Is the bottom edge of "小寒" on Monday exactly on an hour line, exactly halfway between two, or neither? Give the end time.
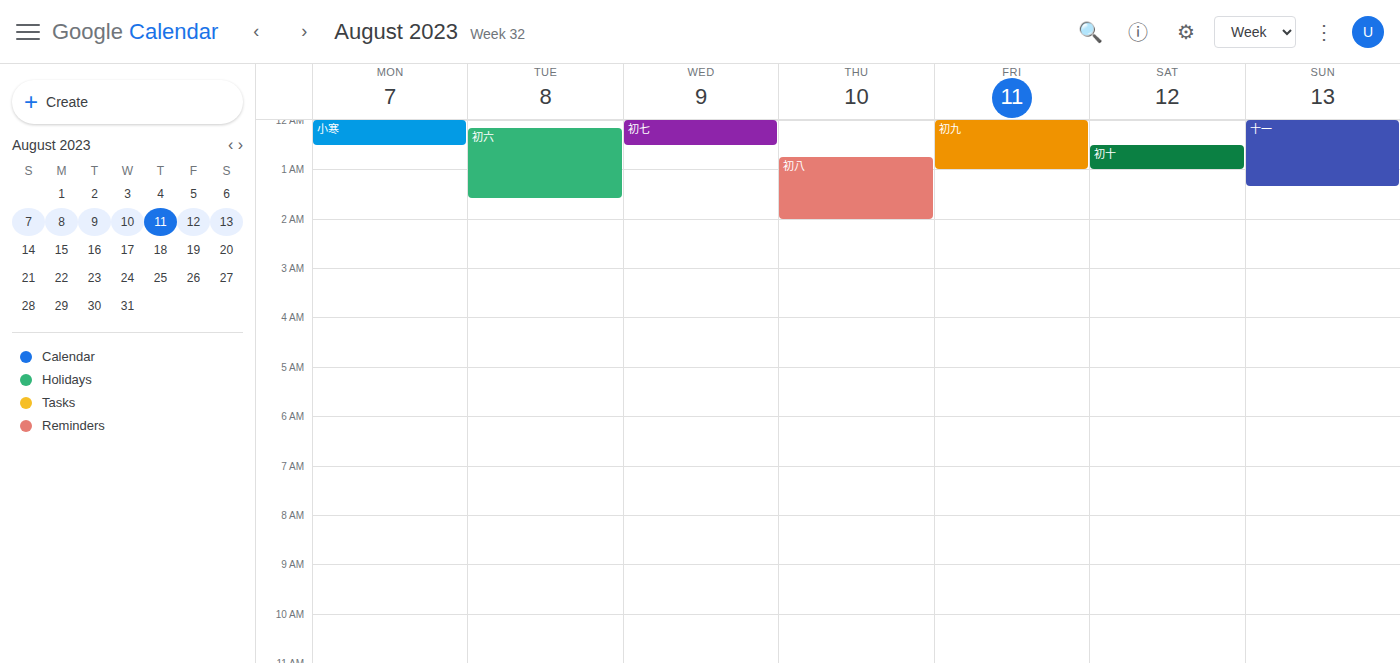
12:30 AM -- halfway between the 12 AM and 1 AM lines.